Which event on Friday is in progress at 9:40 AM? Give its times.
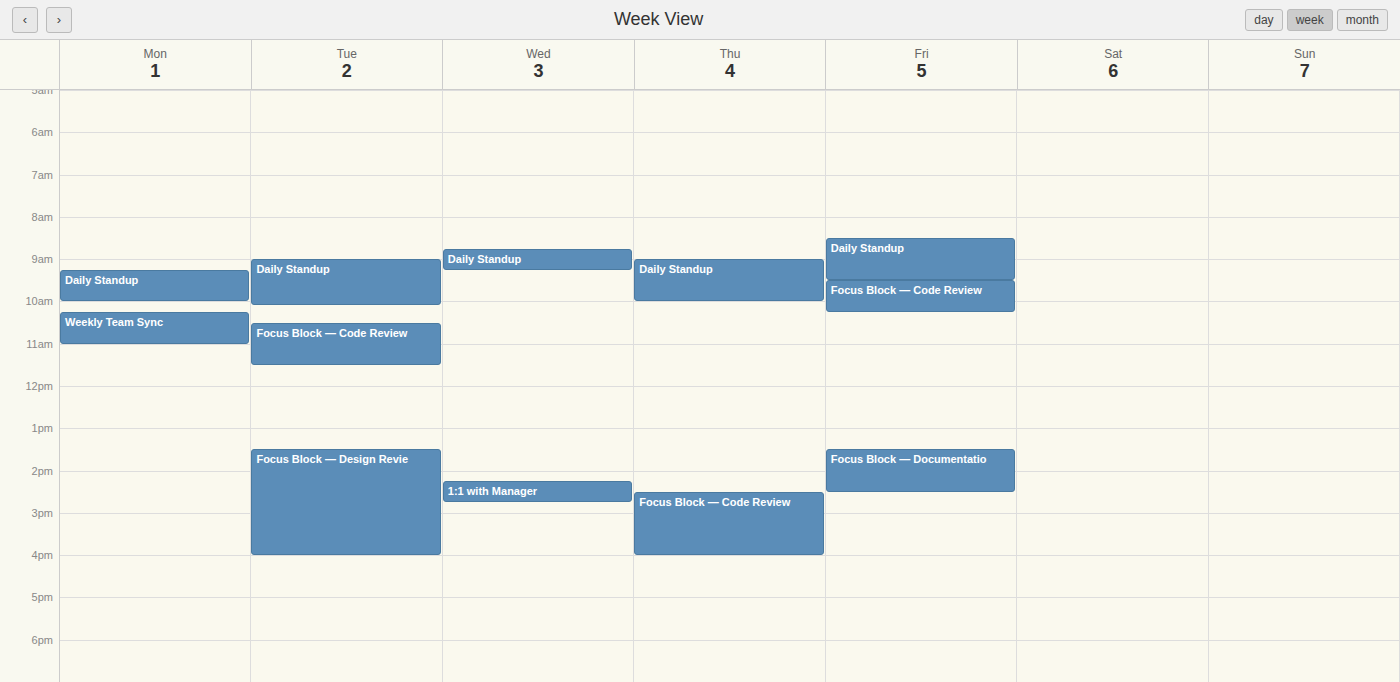
"Focus Block — Code Review", 9:30 AM to 10:15 AM